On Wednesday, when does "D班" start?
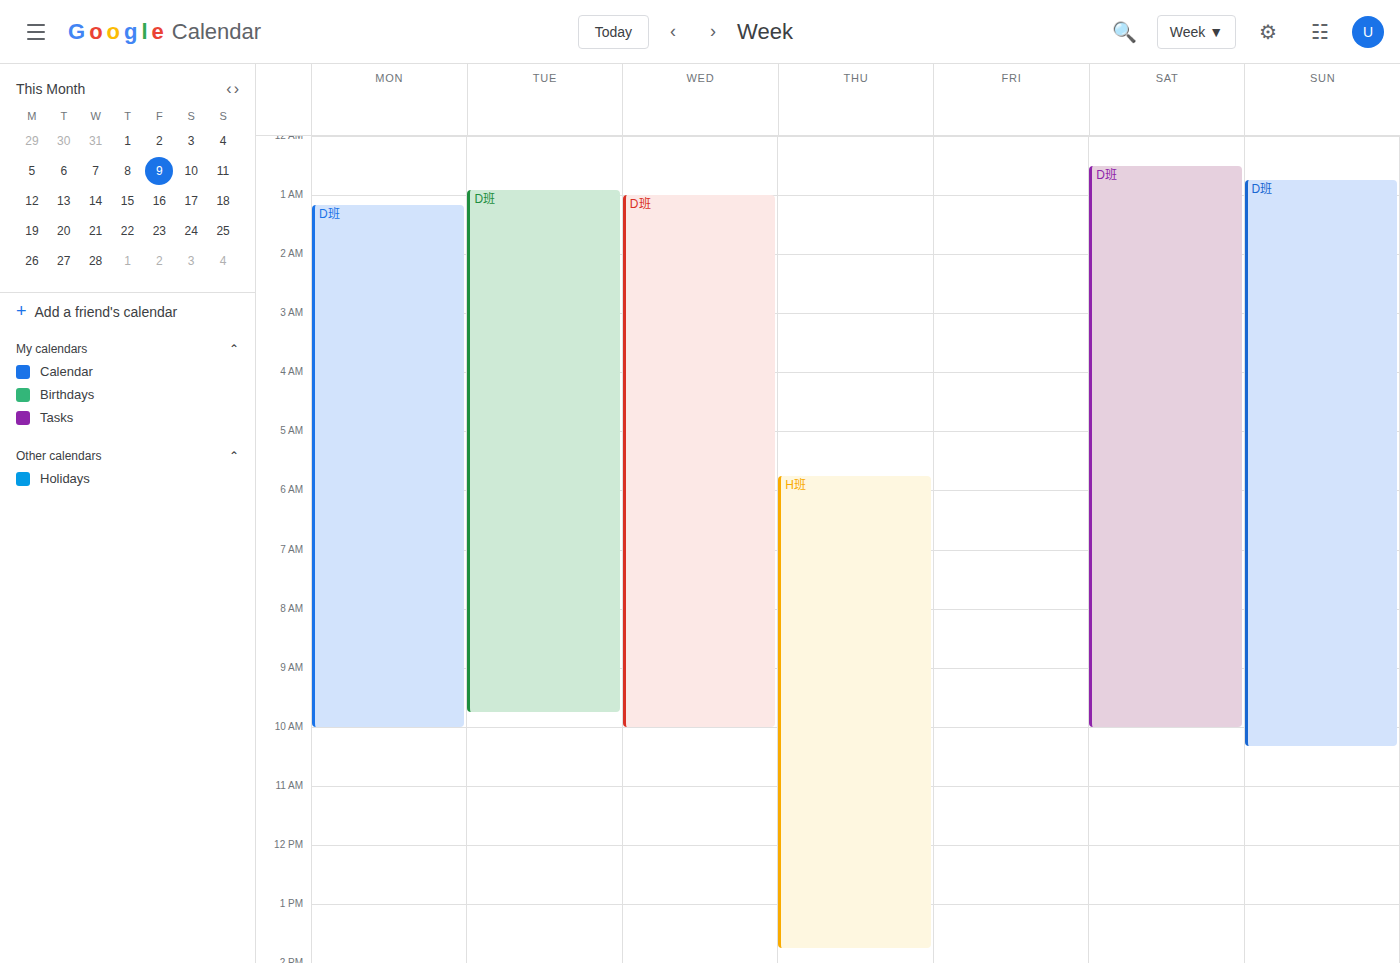
01:00